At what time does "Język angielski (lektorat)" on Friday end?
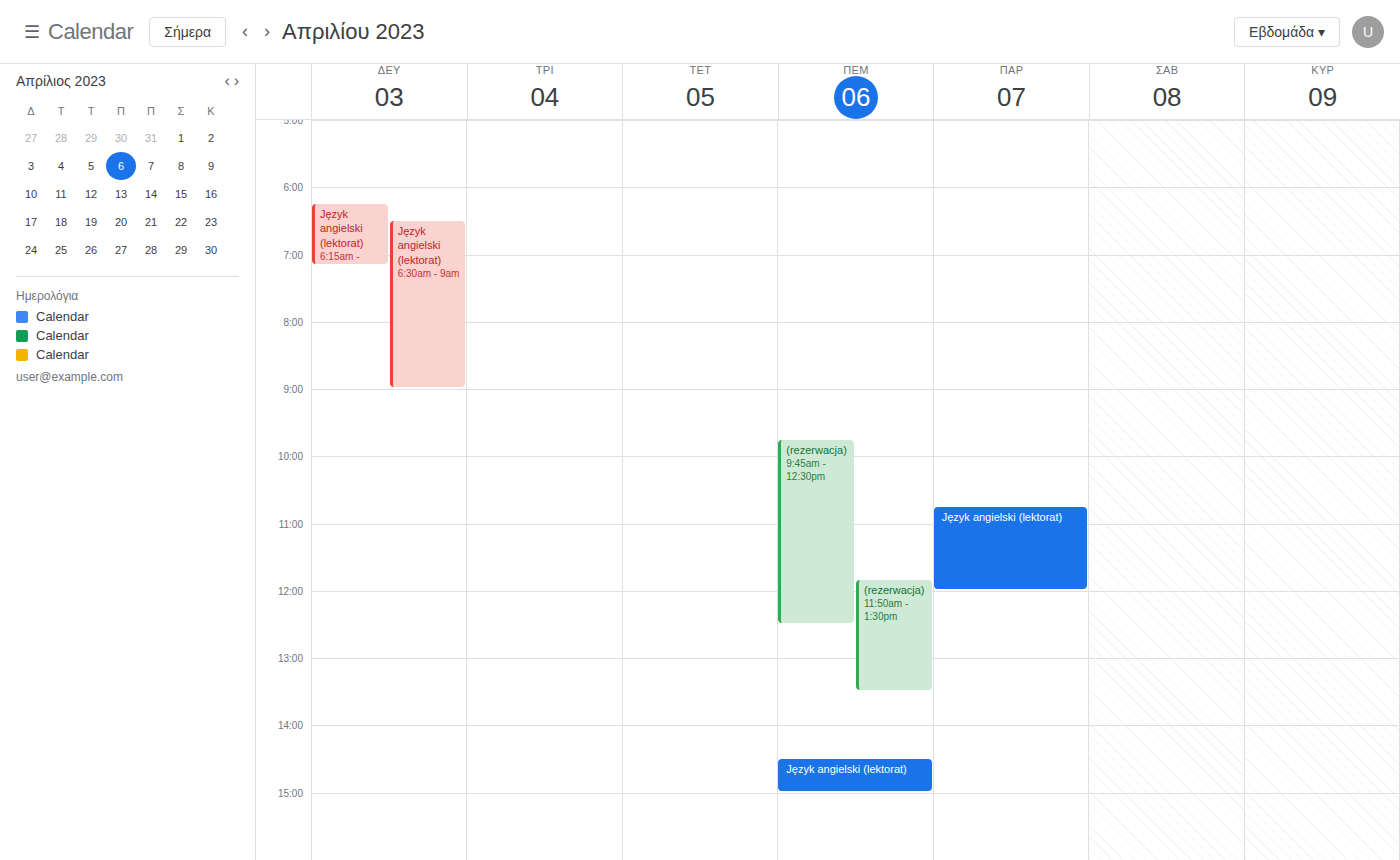
12:00 PM